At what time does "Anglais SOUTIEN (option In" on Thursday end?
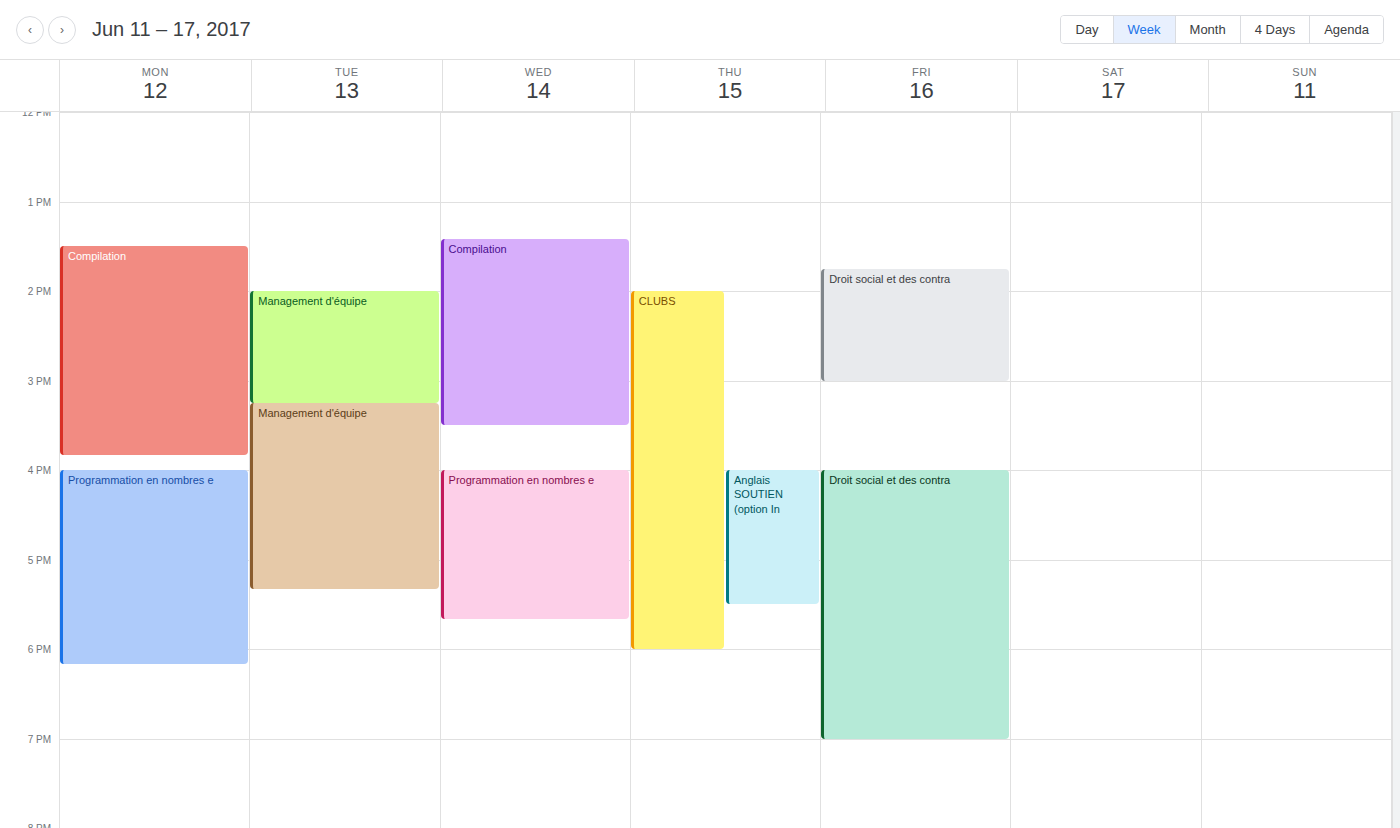
5:30 PM